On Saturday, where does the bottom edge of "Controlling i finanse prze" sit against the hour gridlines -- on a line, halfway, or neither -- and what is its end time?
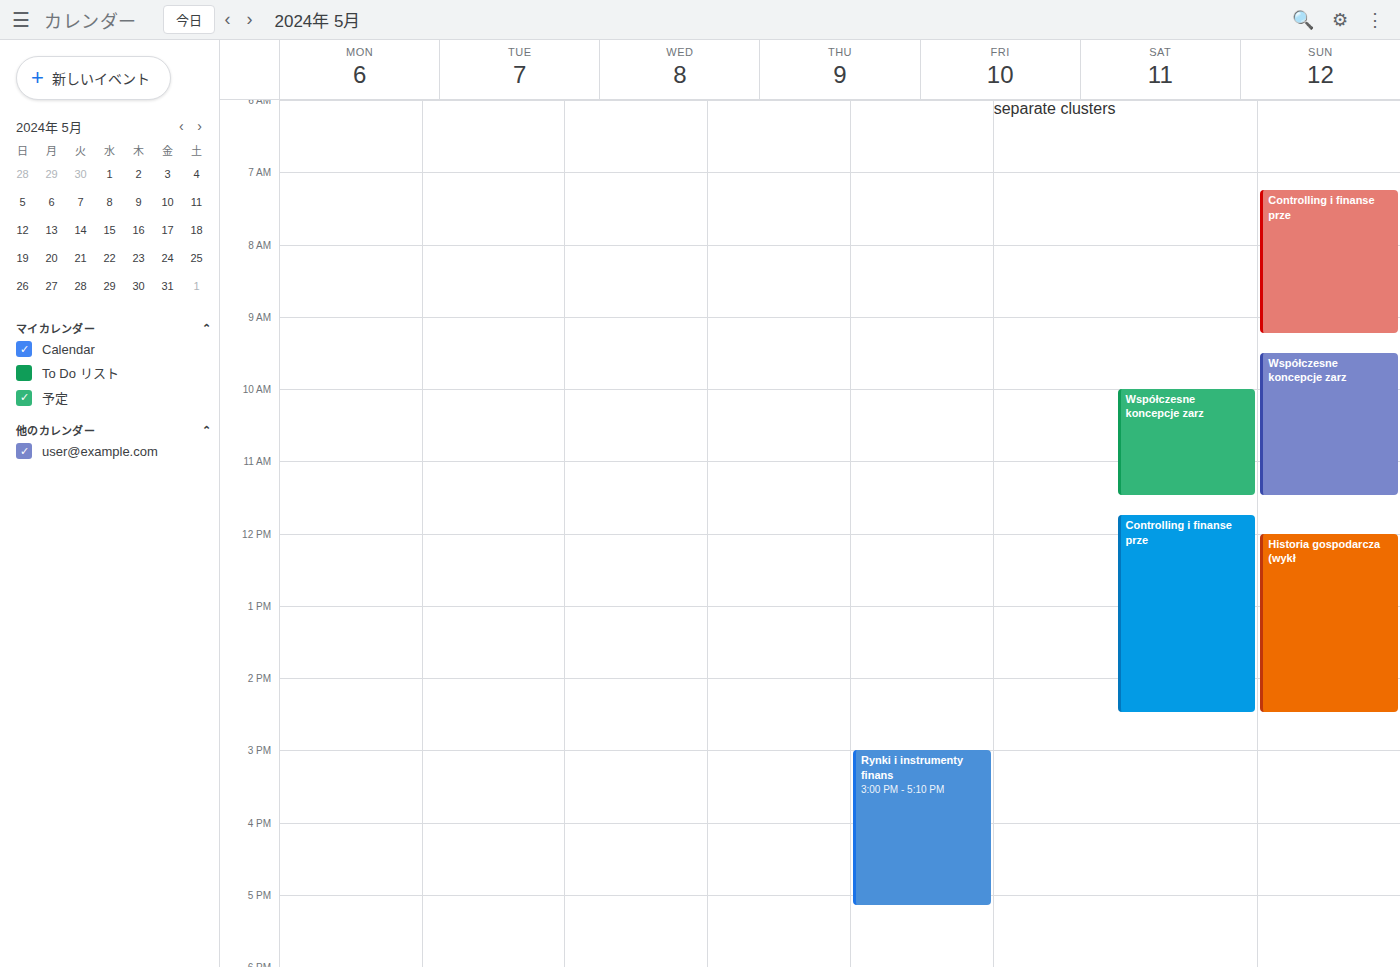
2:30 PM -- halfway between the 2 PM and 3 PM lines.